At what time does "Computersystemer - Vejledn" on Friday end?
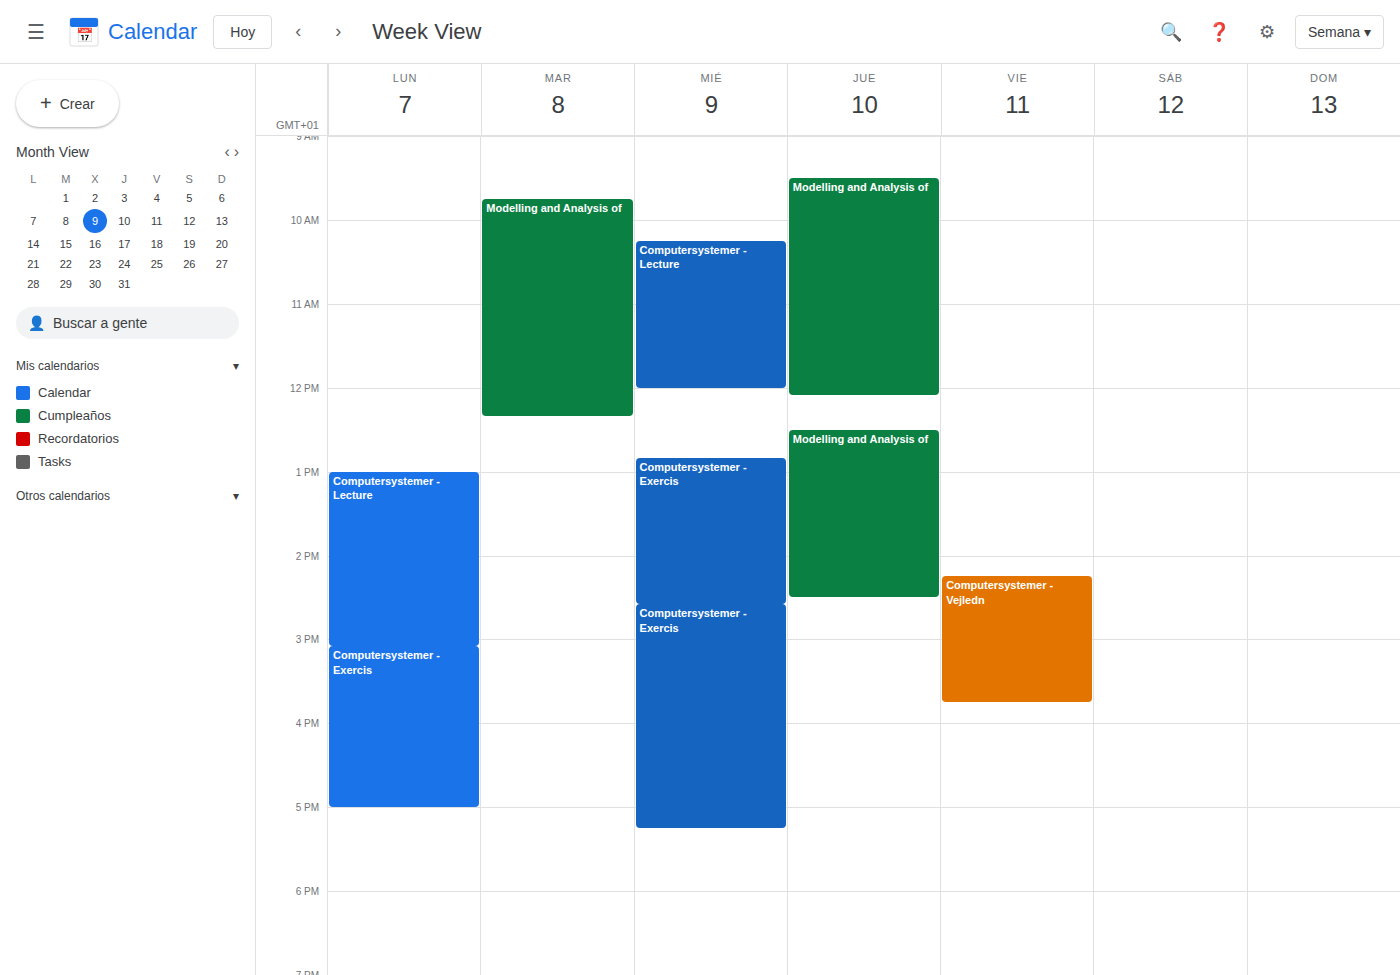
3:45 PM